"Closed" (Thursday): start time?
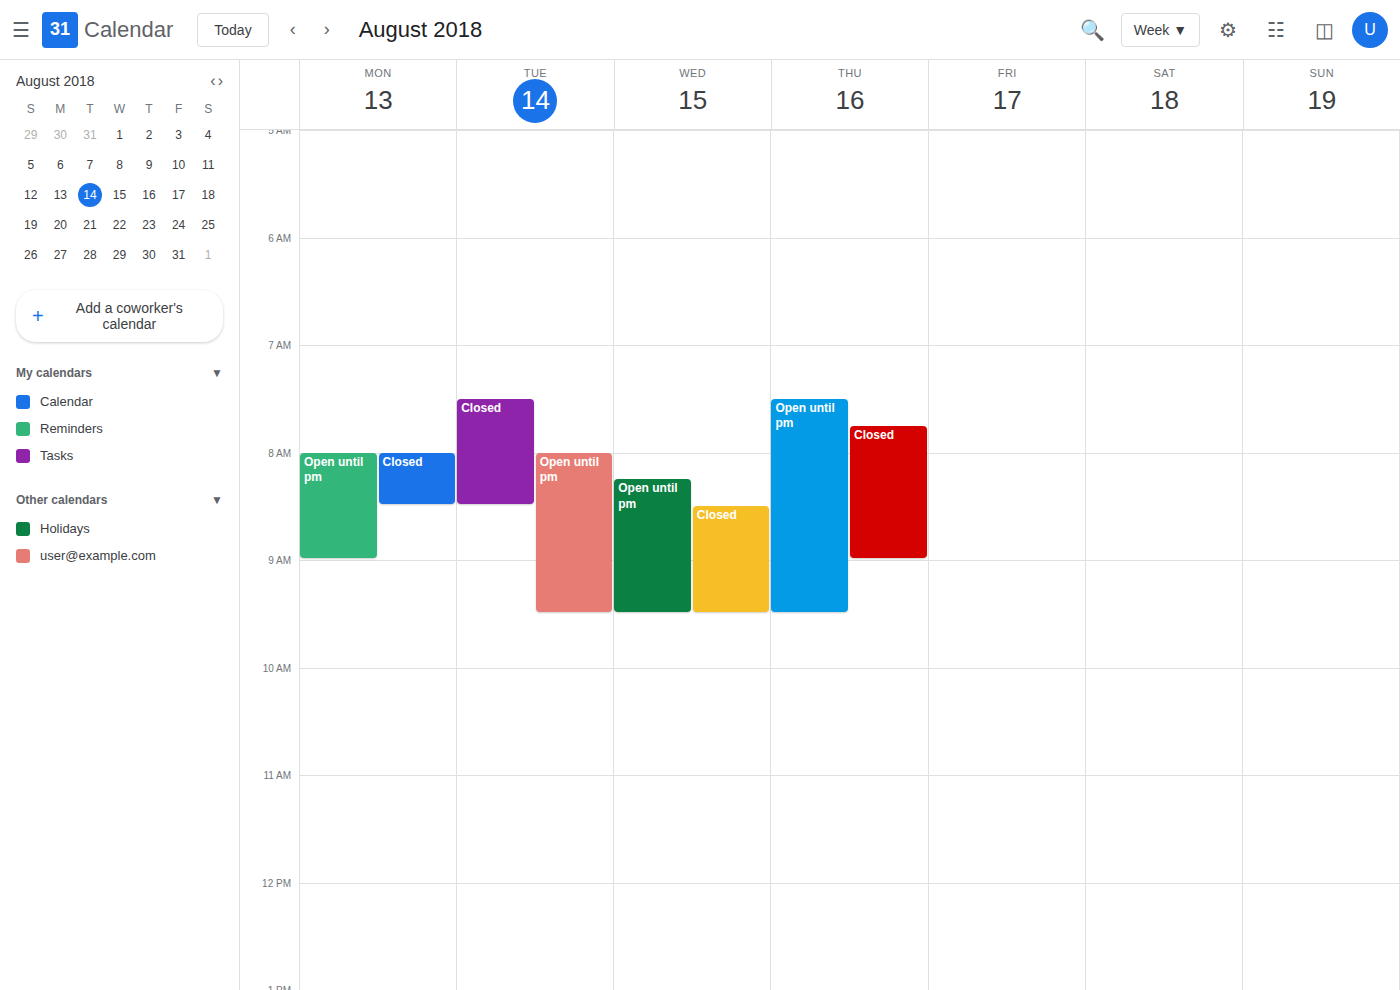
7:45 AM